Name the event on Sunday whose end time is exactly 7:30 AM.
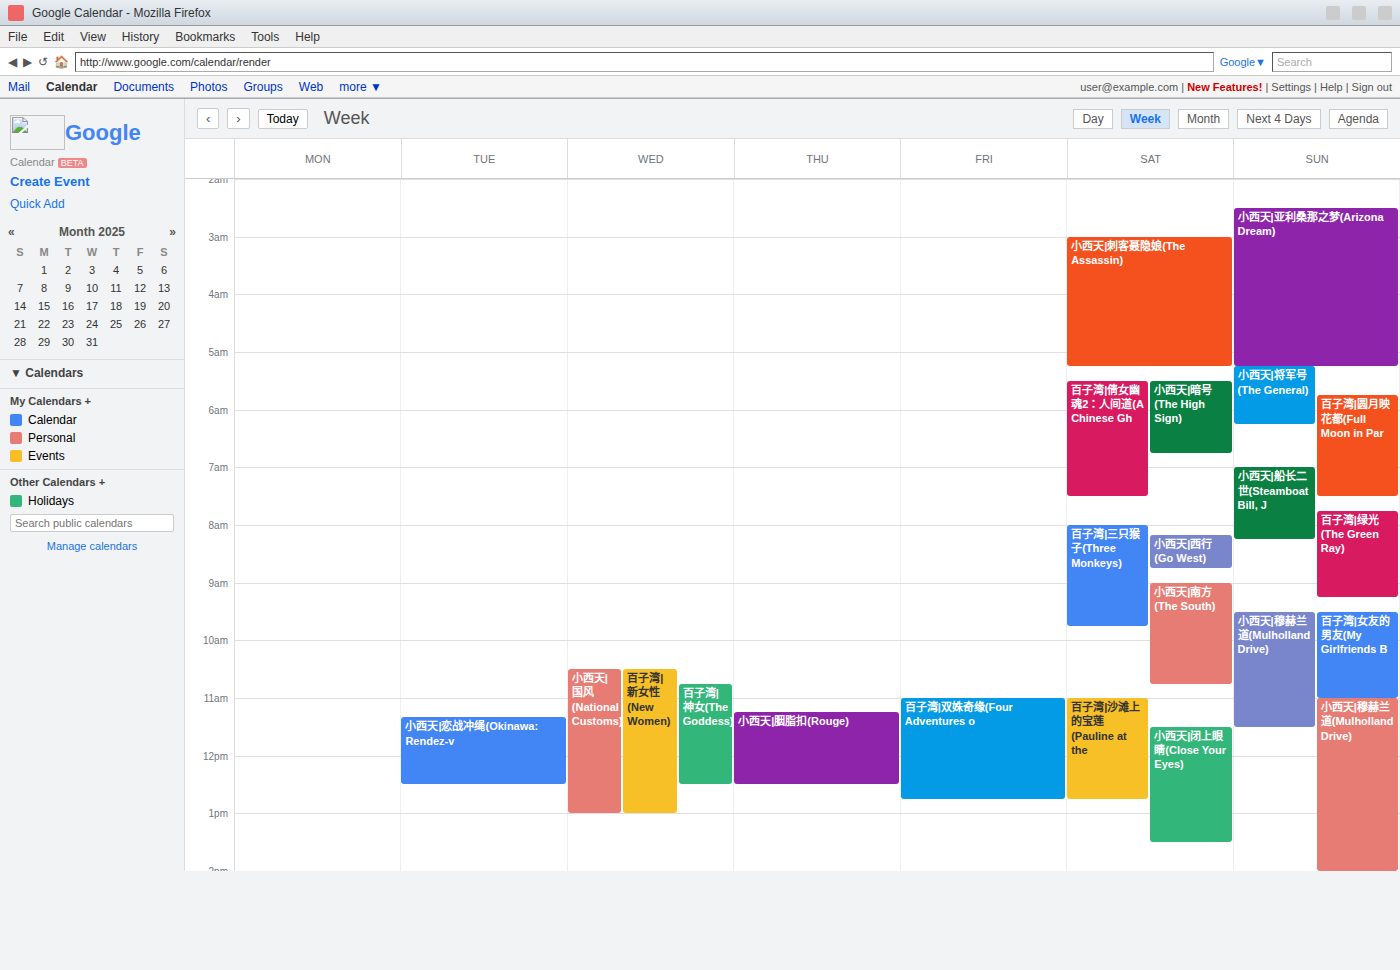
"百子湾|圆月映花都(Full Moon in Par"